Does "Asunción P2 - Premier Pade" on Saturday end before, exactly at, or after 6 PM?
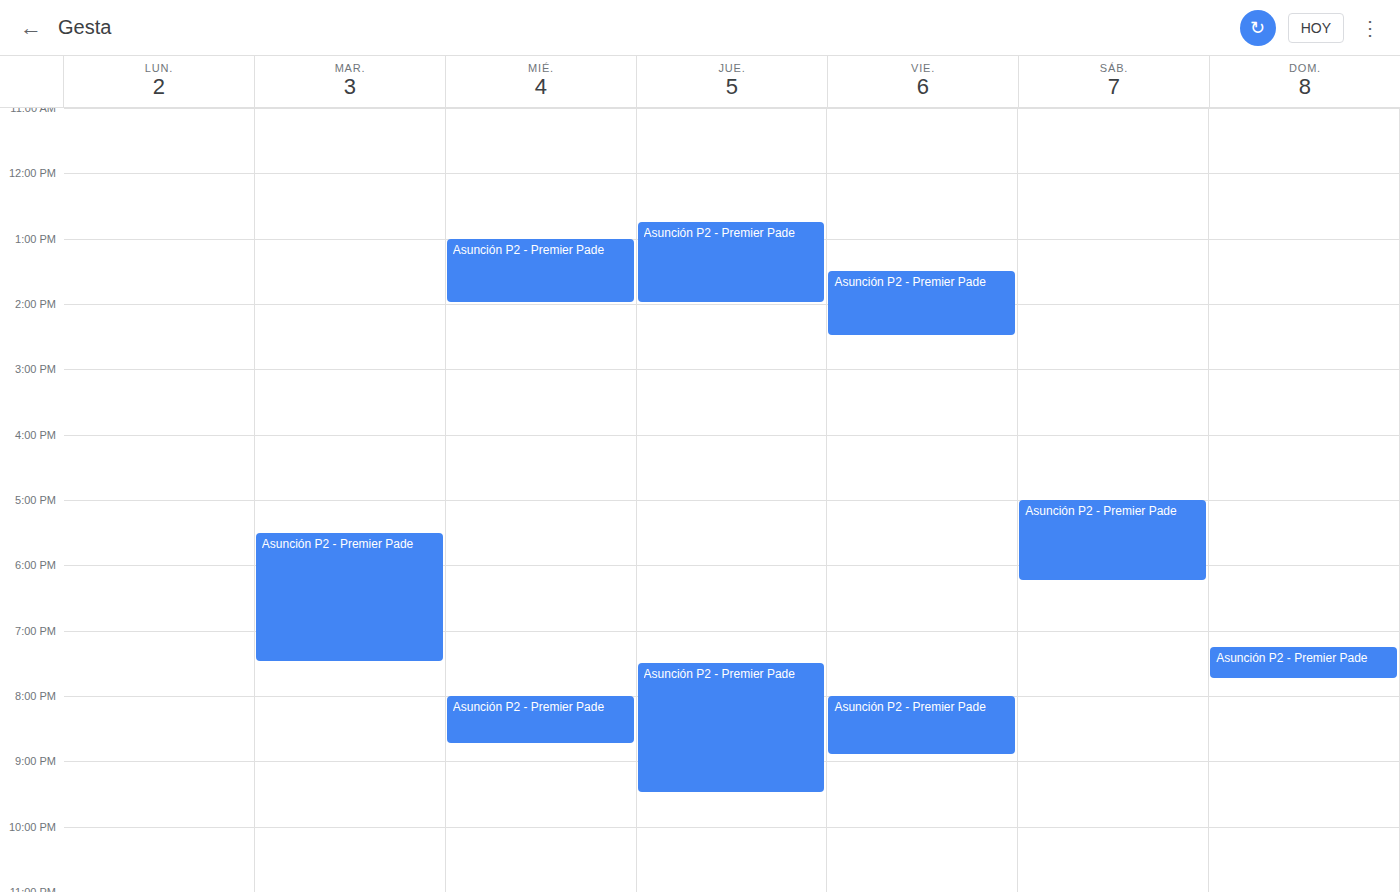
6:15 PM -- after 6 PM, 15 minutes below the 6 PM line.